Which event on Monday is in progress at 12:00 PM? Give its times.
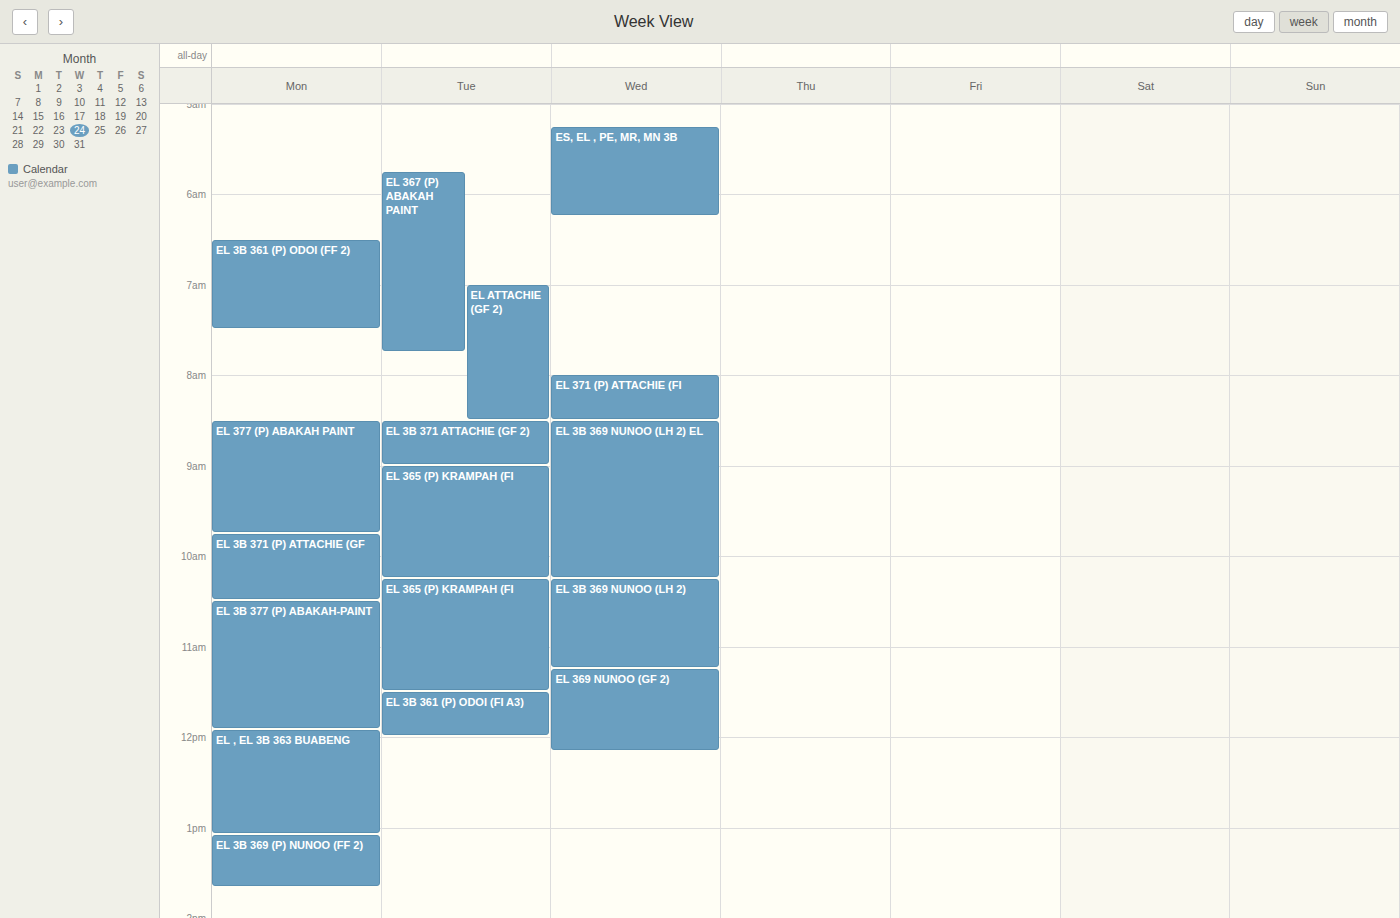
"EL , EL 3B 363 BUABENG", 11:55 AM to 1:05 PM